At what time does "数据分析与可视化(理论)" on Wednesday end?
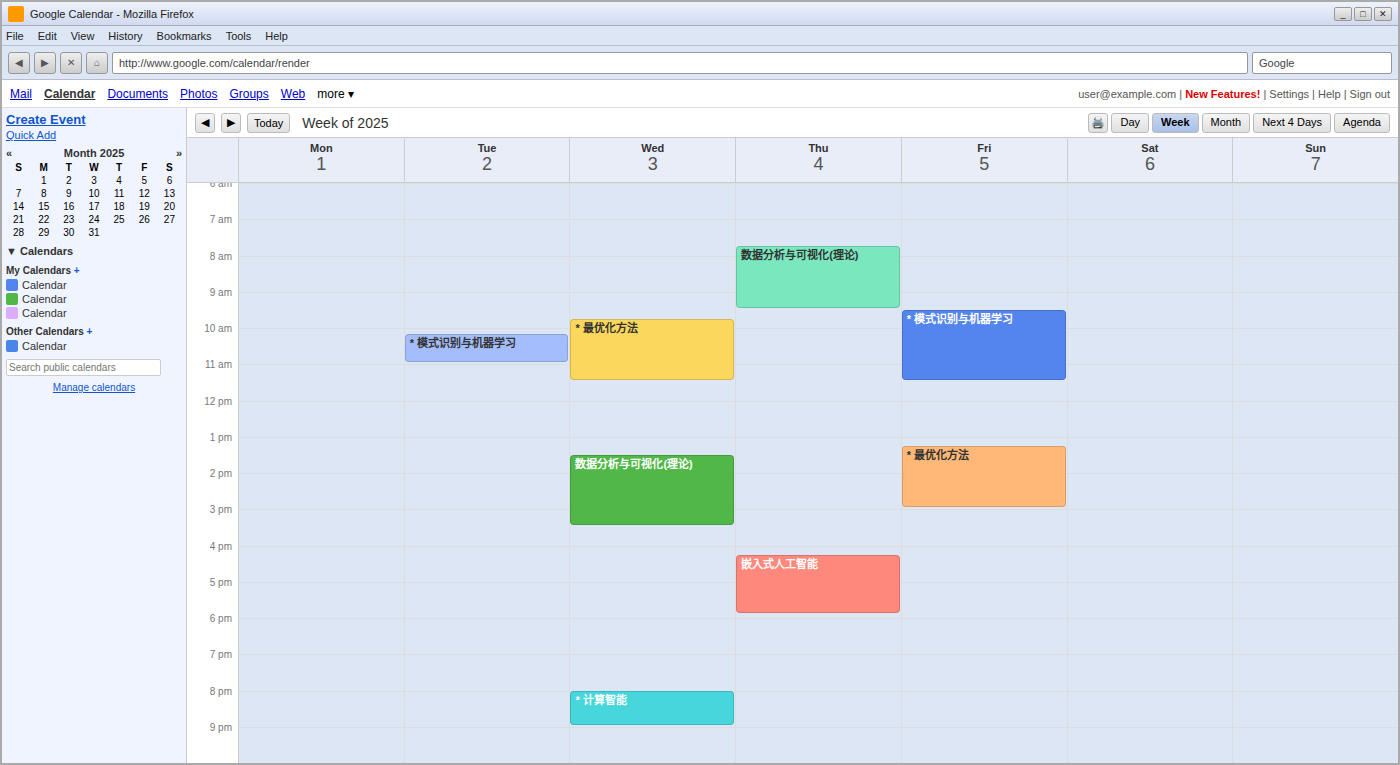
3:30 PM